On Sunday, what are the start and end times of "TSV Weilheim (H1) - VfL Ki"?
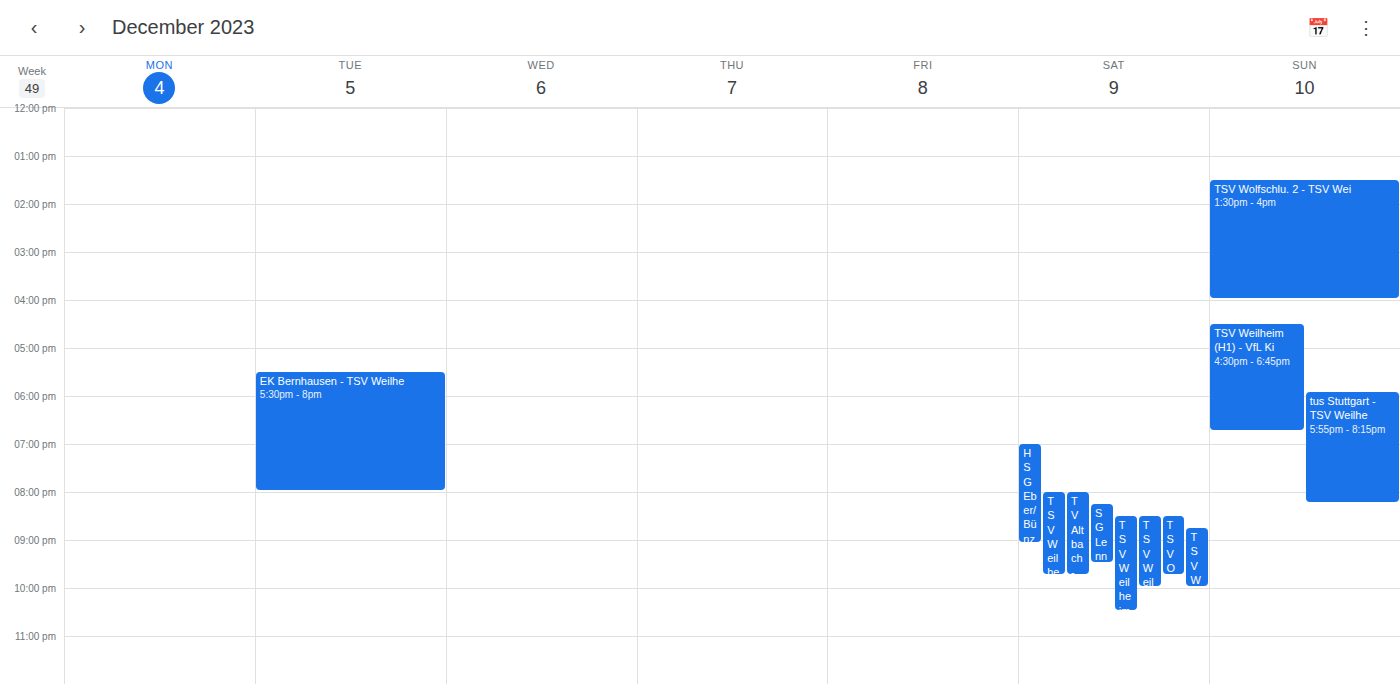
4:30 PM to 6:45 PM